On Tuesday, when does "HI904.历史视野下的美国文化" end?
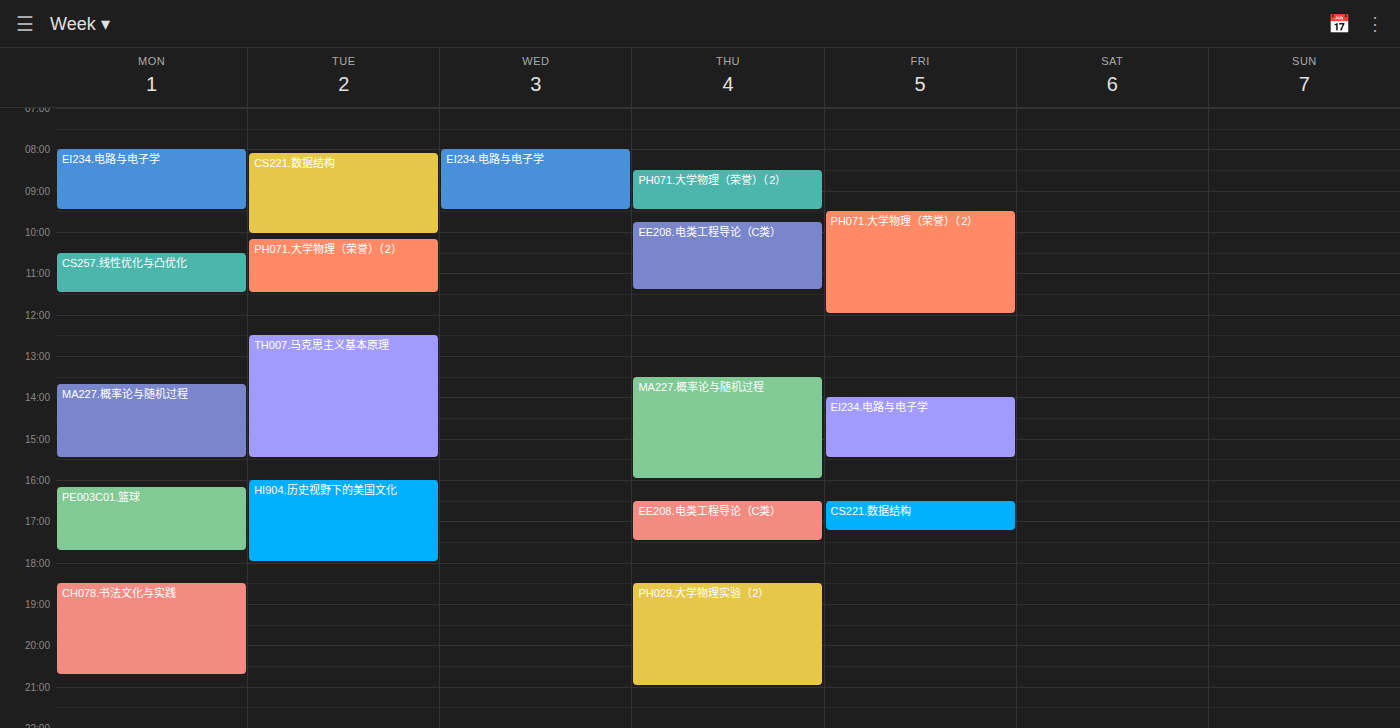
6:00 PM